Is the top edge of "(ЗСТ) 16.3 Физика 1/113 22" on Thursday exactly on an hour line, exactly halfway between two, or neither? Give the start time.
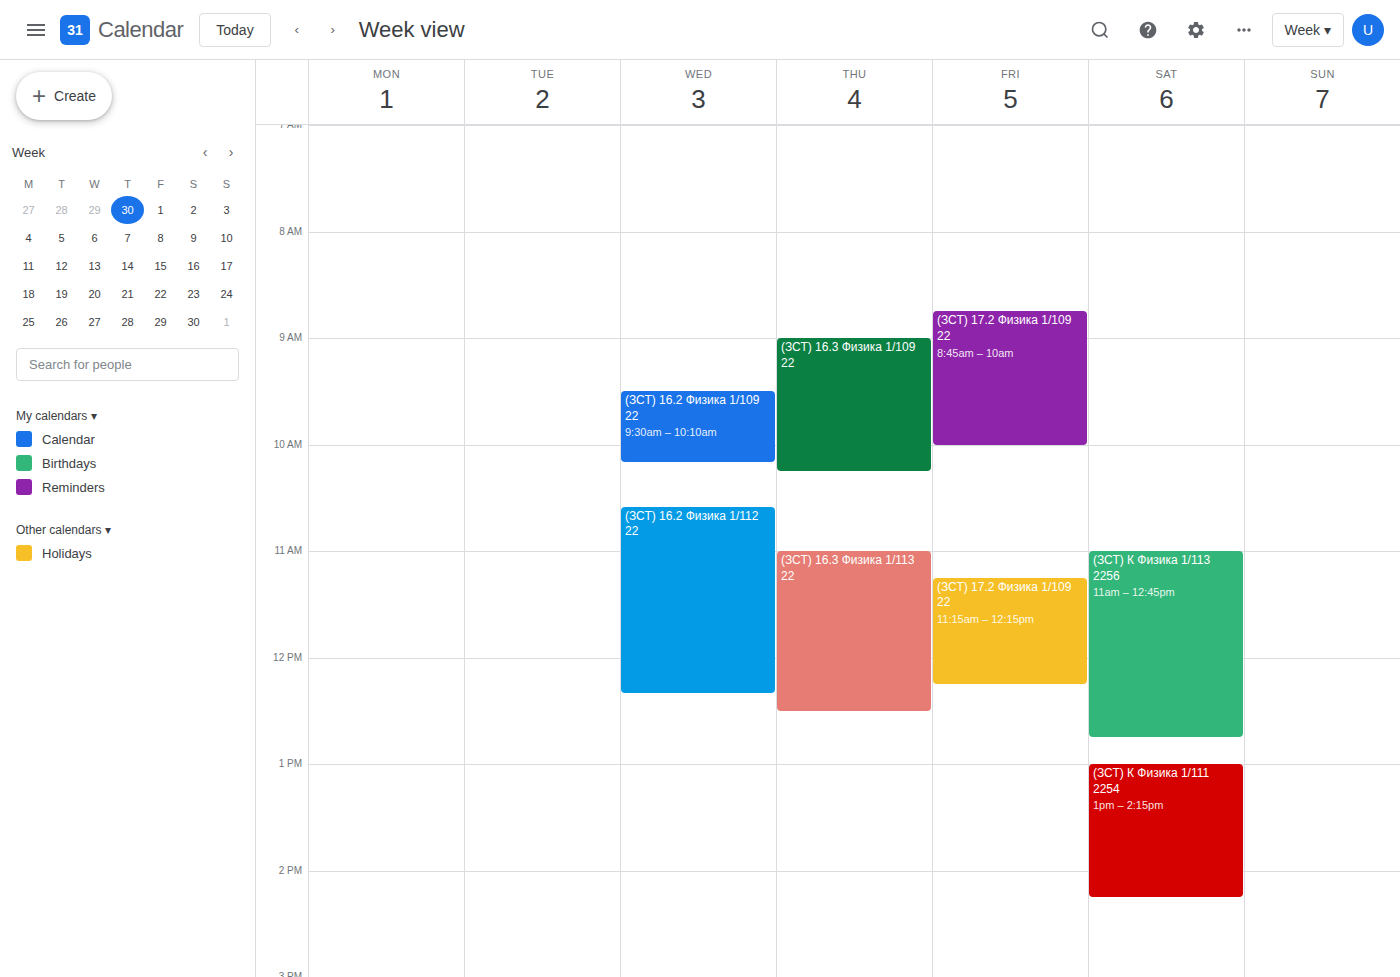
11:00 AM -- exactly on the 11 AM line.